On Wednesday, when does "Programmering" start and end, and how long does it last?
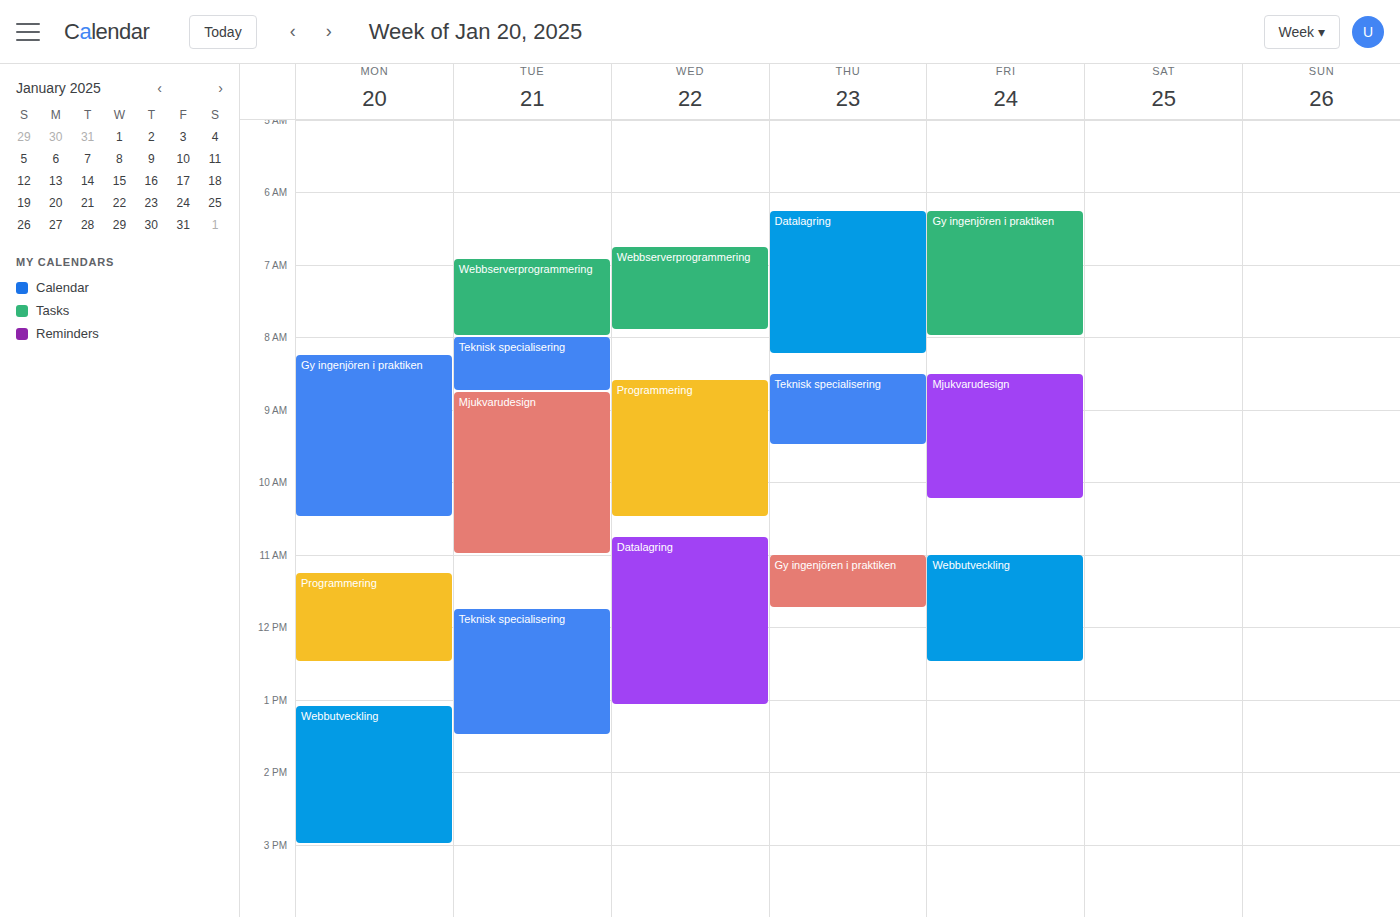
8:35 AM to 10:30 AM, 1 hour 55 minutes